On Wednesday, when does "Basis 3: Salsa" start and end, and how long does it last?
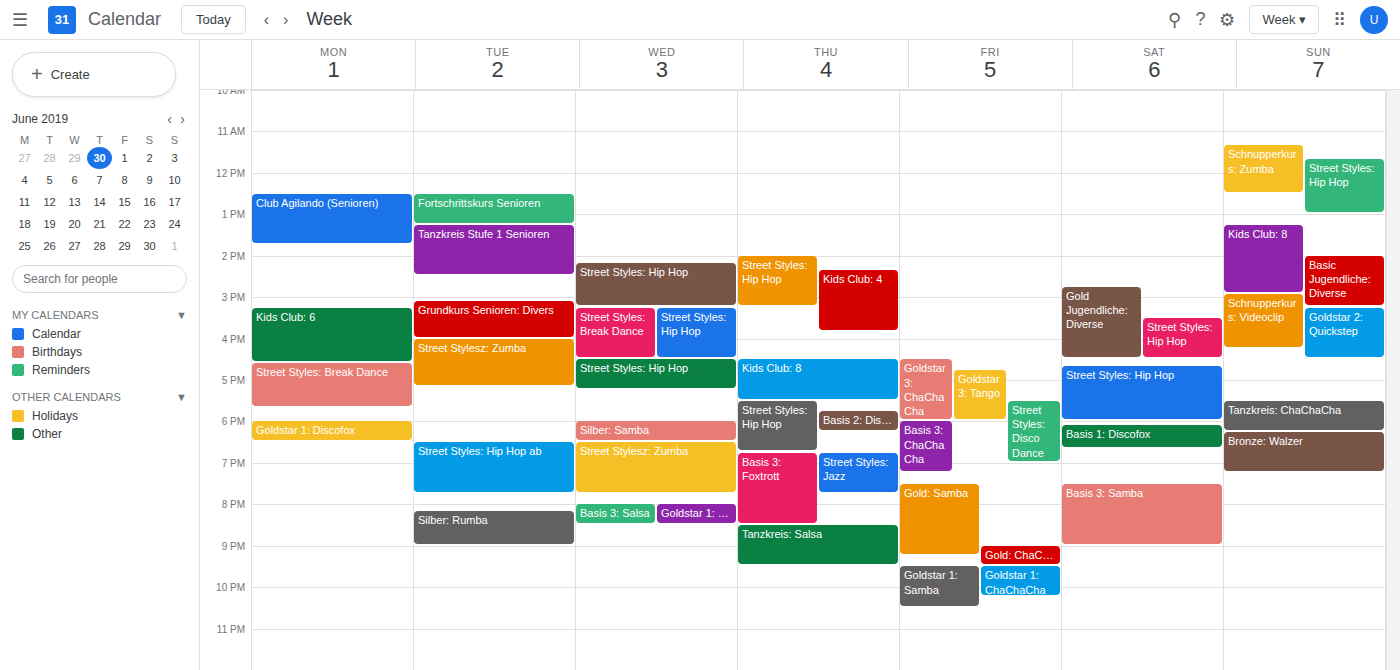
8:00 PM to 8:30 PM, 30 minutes